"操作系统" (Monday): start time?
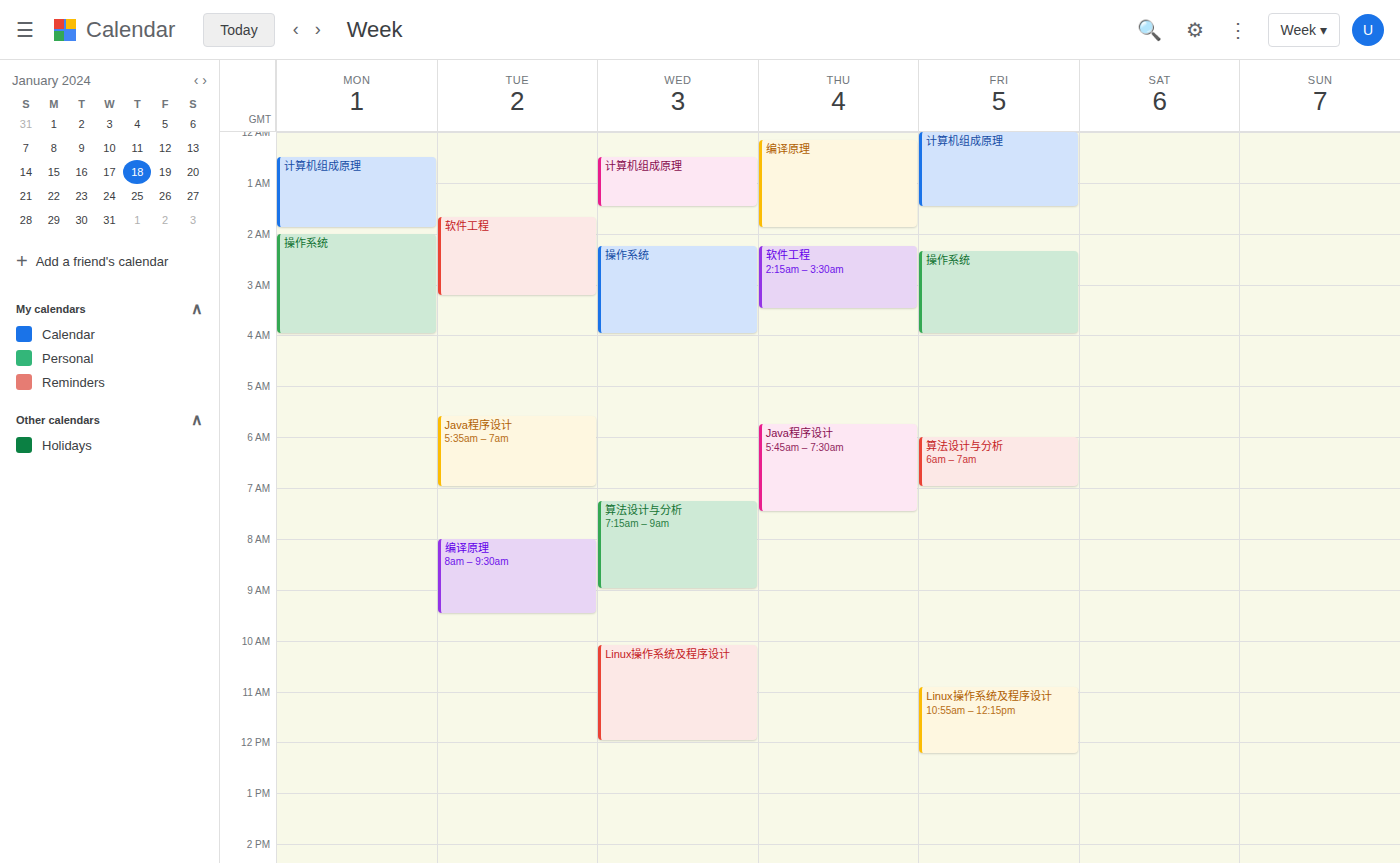
2:00 AM